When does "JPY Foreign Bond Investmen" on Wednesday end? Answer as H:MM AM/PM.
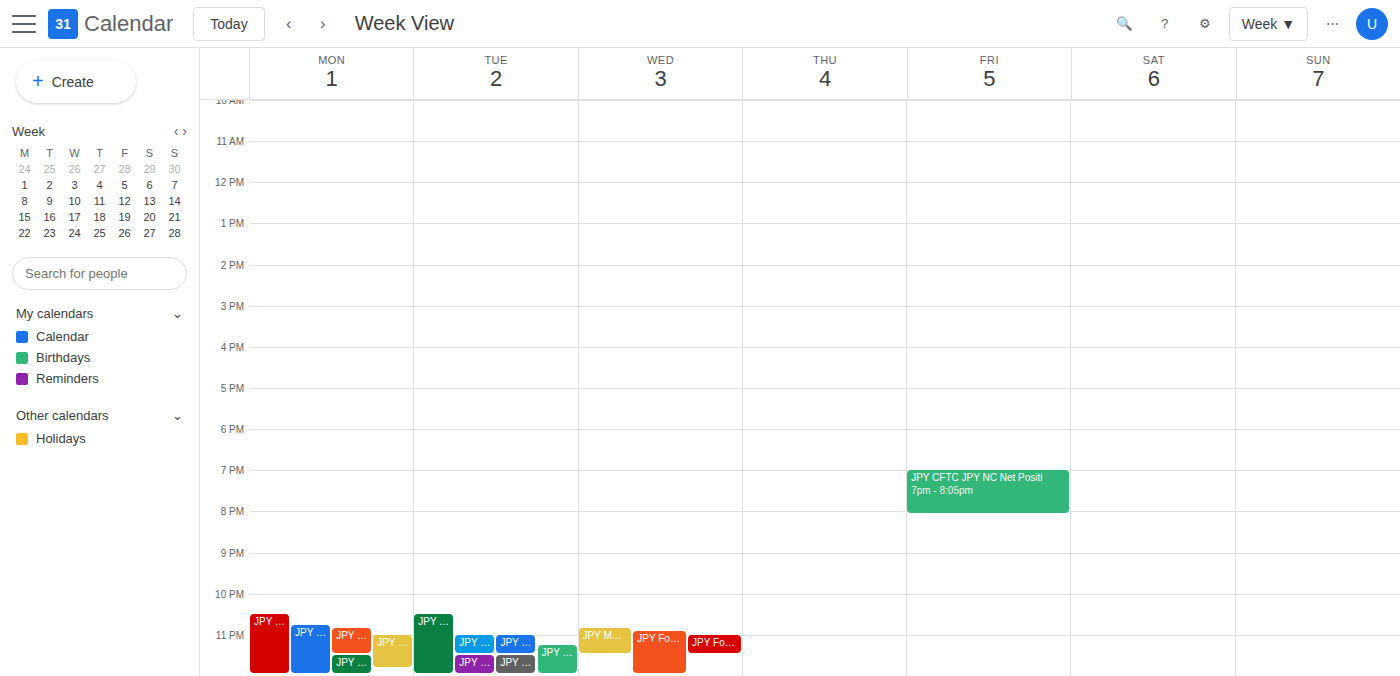
11:30 PM